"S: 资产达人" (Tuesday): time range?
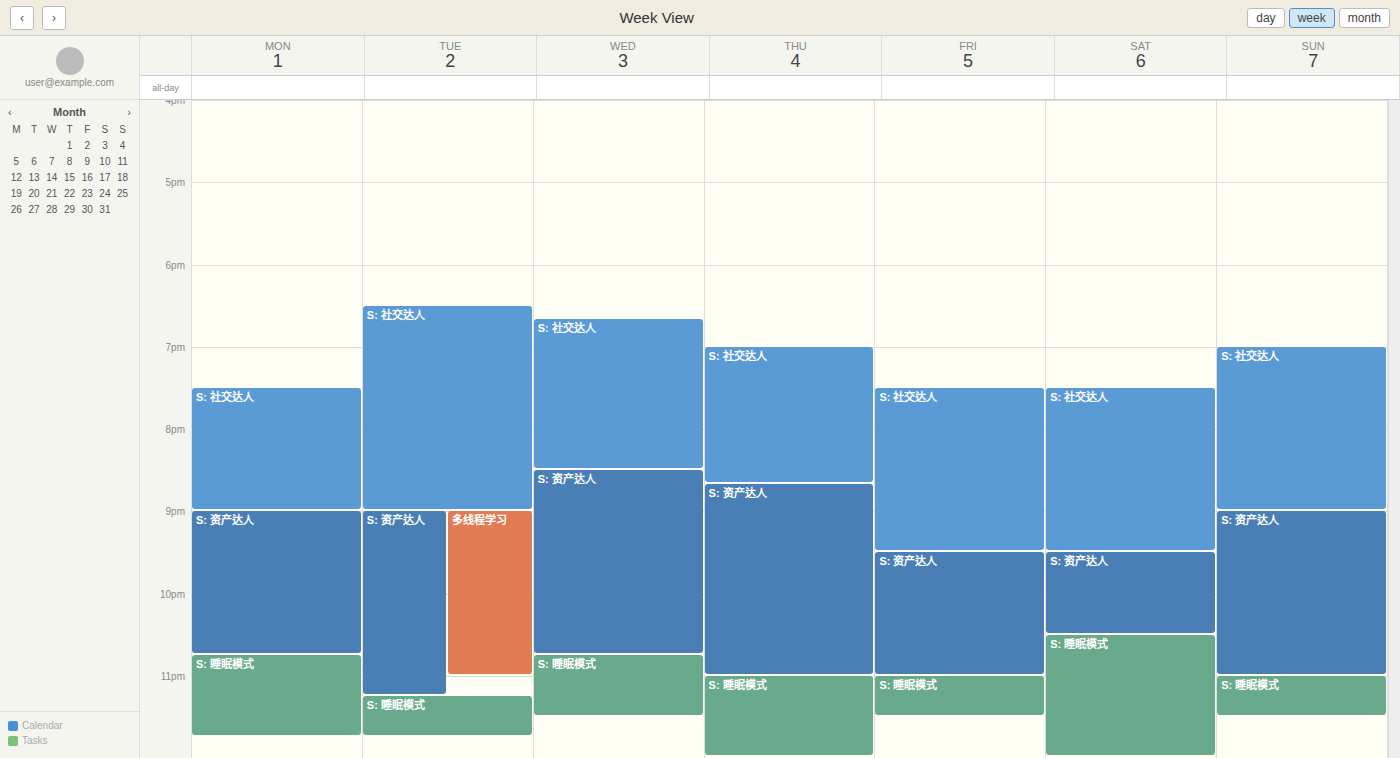
9:00 PM to 11:15 PM